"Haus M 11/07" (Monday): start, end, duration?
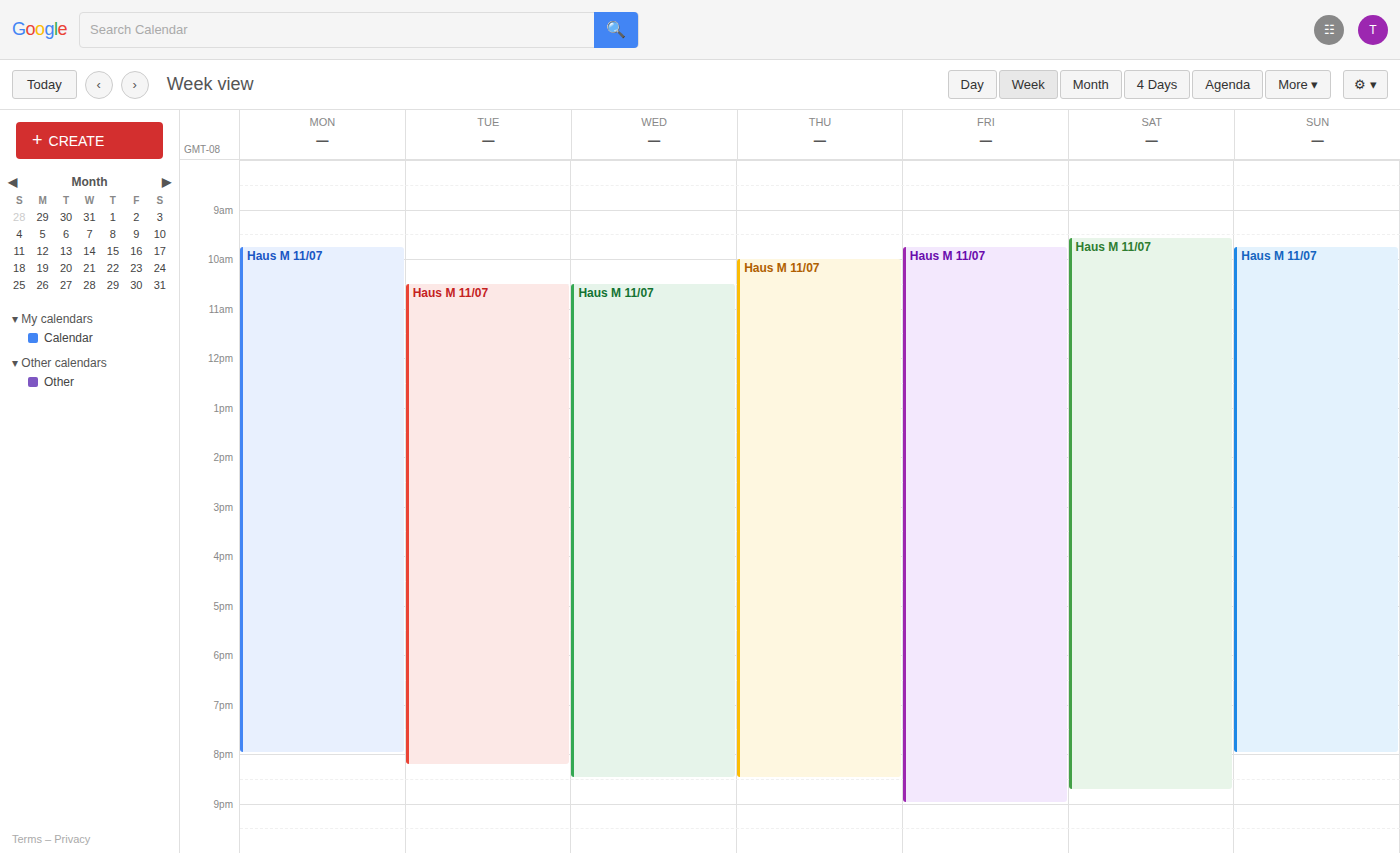
9:45 AM to 8:00 PM, 10 hours 15 minutes